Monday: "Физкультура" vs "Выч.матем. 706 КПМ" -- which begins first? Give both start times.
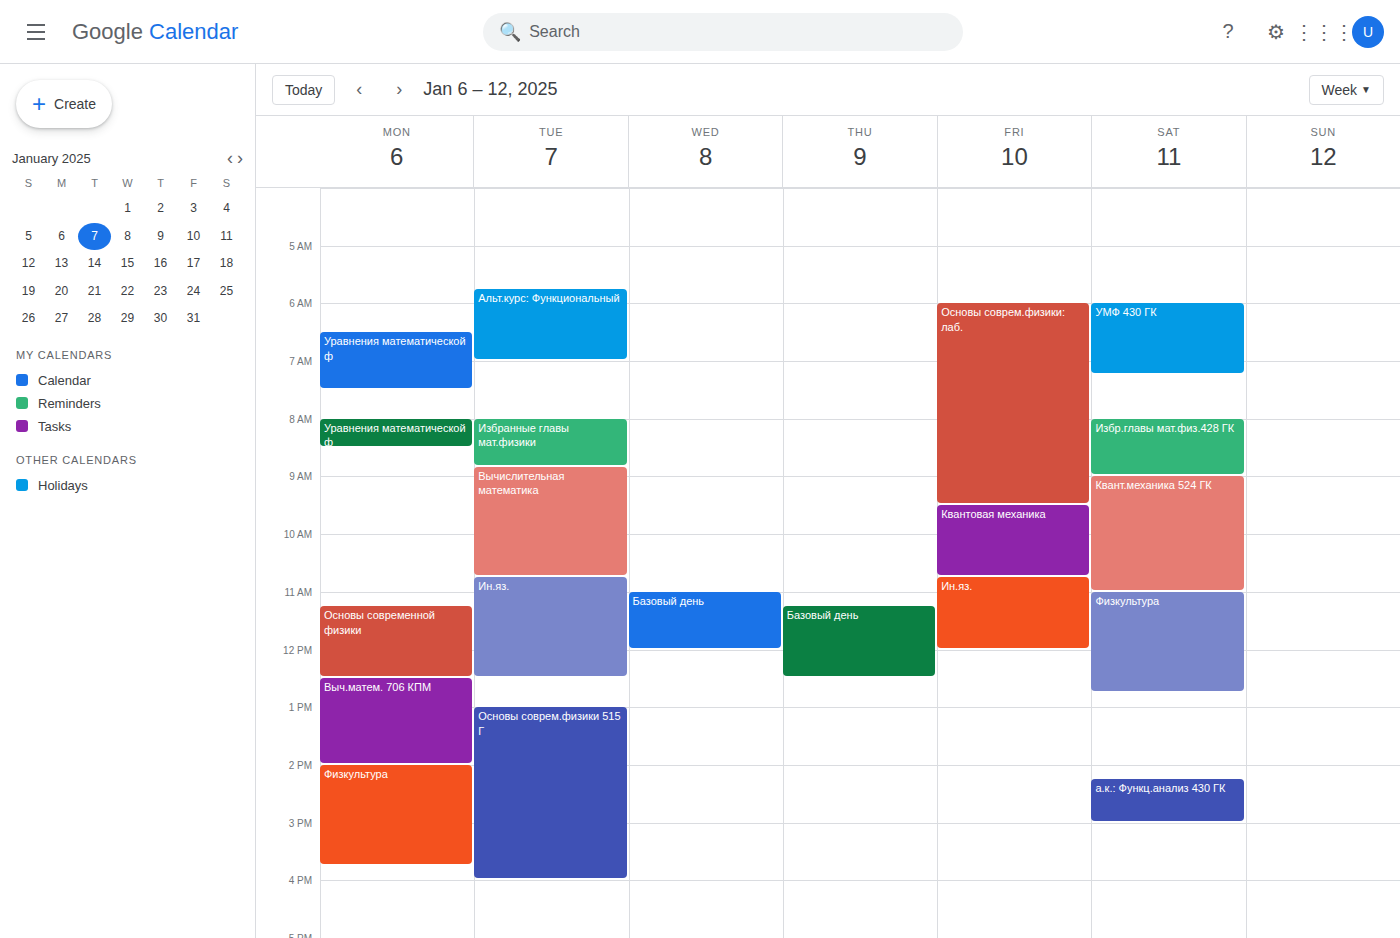
"Выч.матем. 706 КПМ" 12:30 PM; "Физкультура" 2:00 PM.